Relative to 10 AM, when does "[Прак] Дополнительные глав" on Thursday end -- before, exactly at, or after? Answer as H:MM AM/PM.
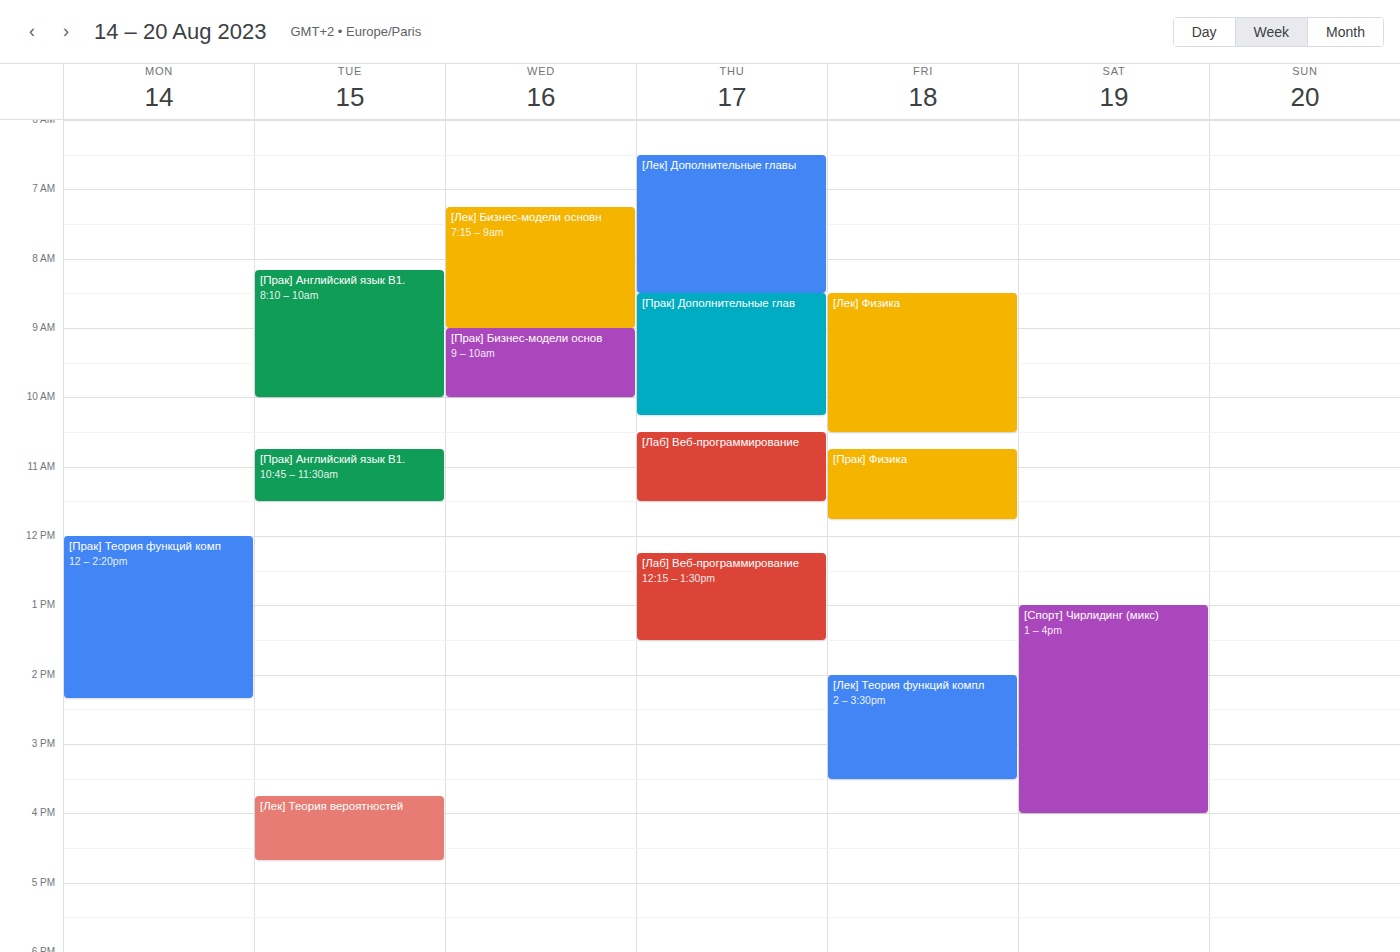
10:15 AM -- after 10 AM, 15 minutes below the 10 AM line.